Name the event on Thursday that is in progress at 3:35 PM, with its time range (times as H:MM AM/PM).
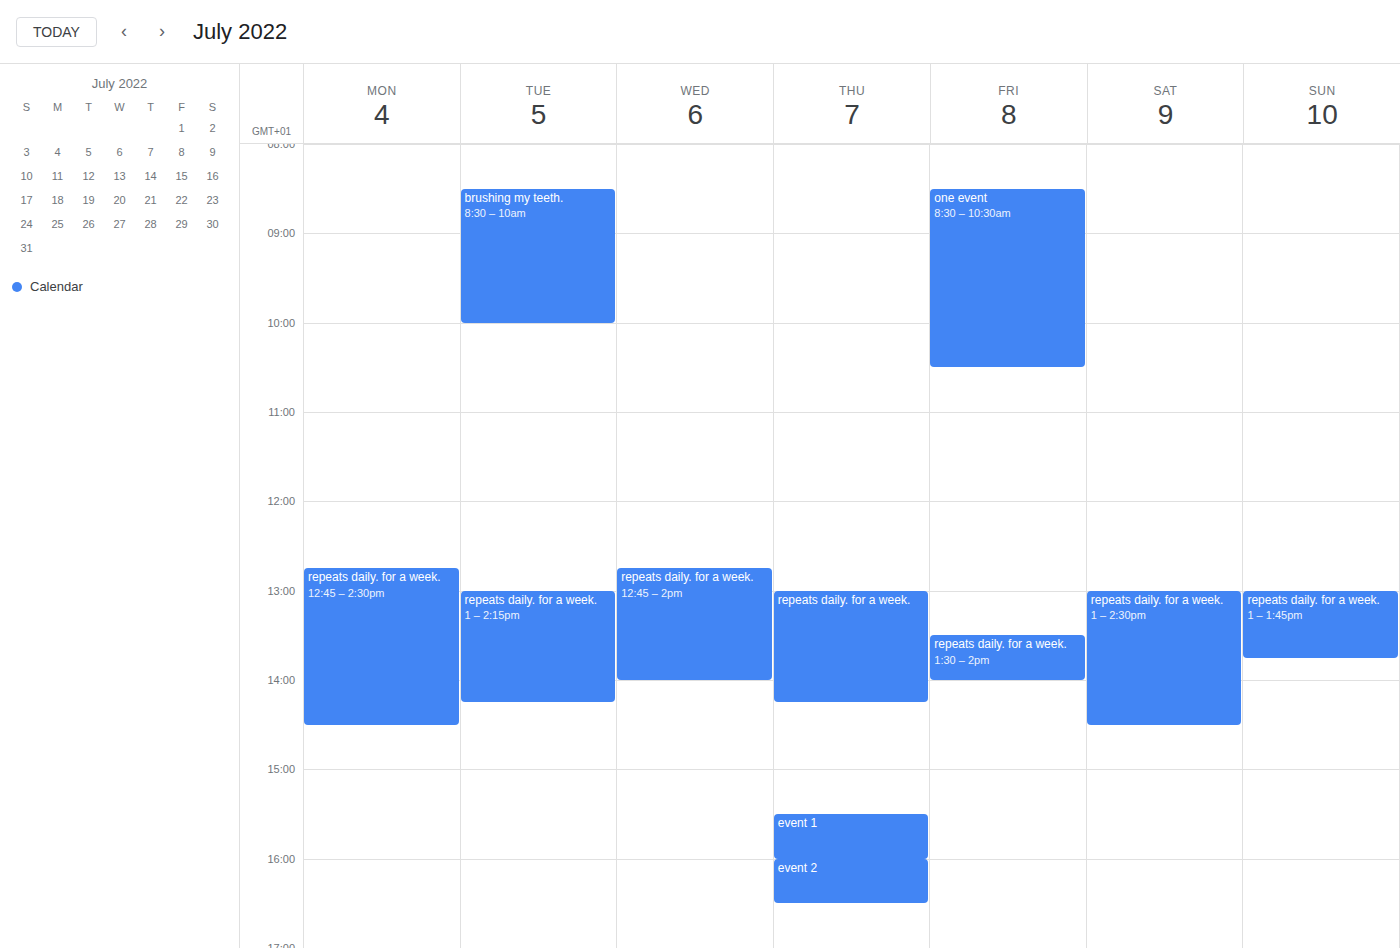
"event 1", 3:30 PM to 4:00 PM